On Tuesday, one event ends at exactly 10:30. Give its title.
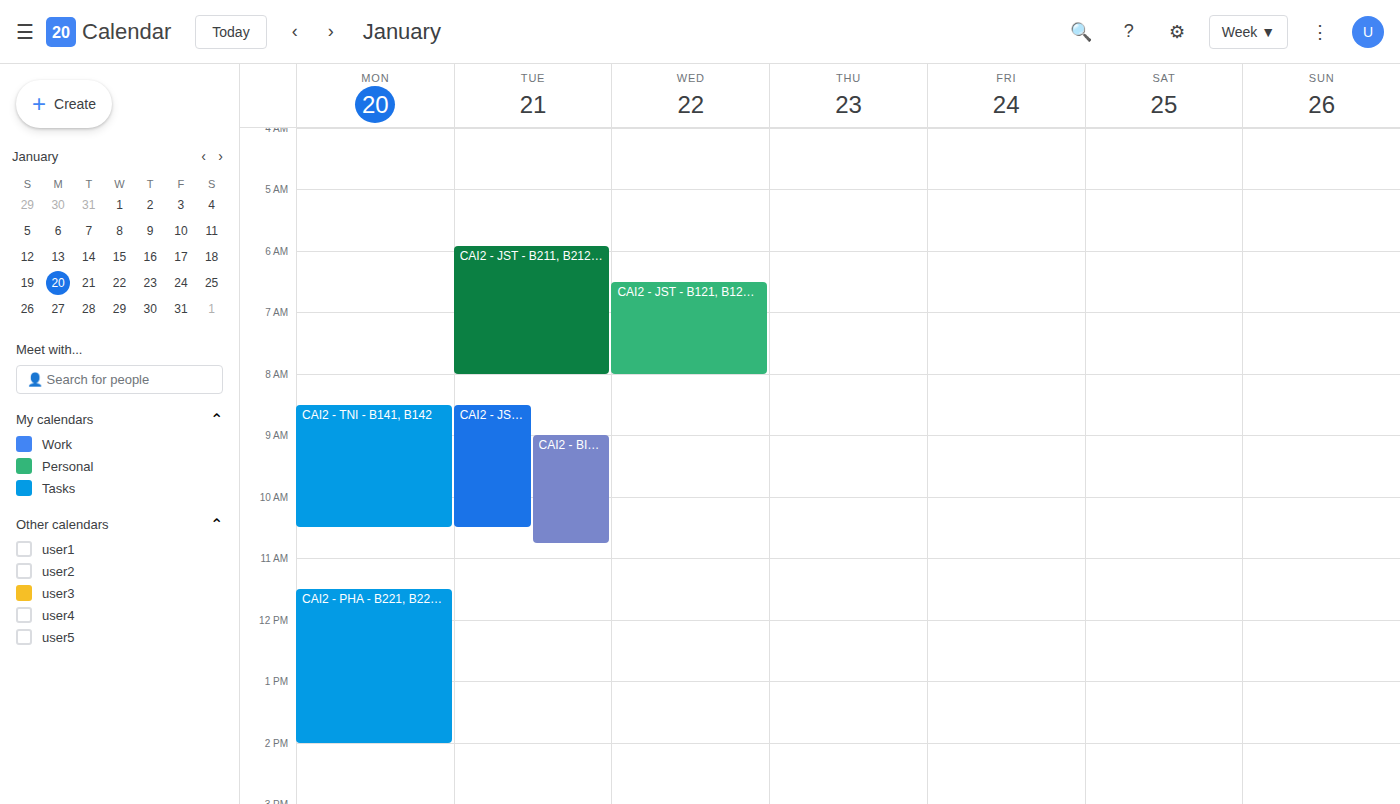
"CAI2 - JST - B111, B112, B"